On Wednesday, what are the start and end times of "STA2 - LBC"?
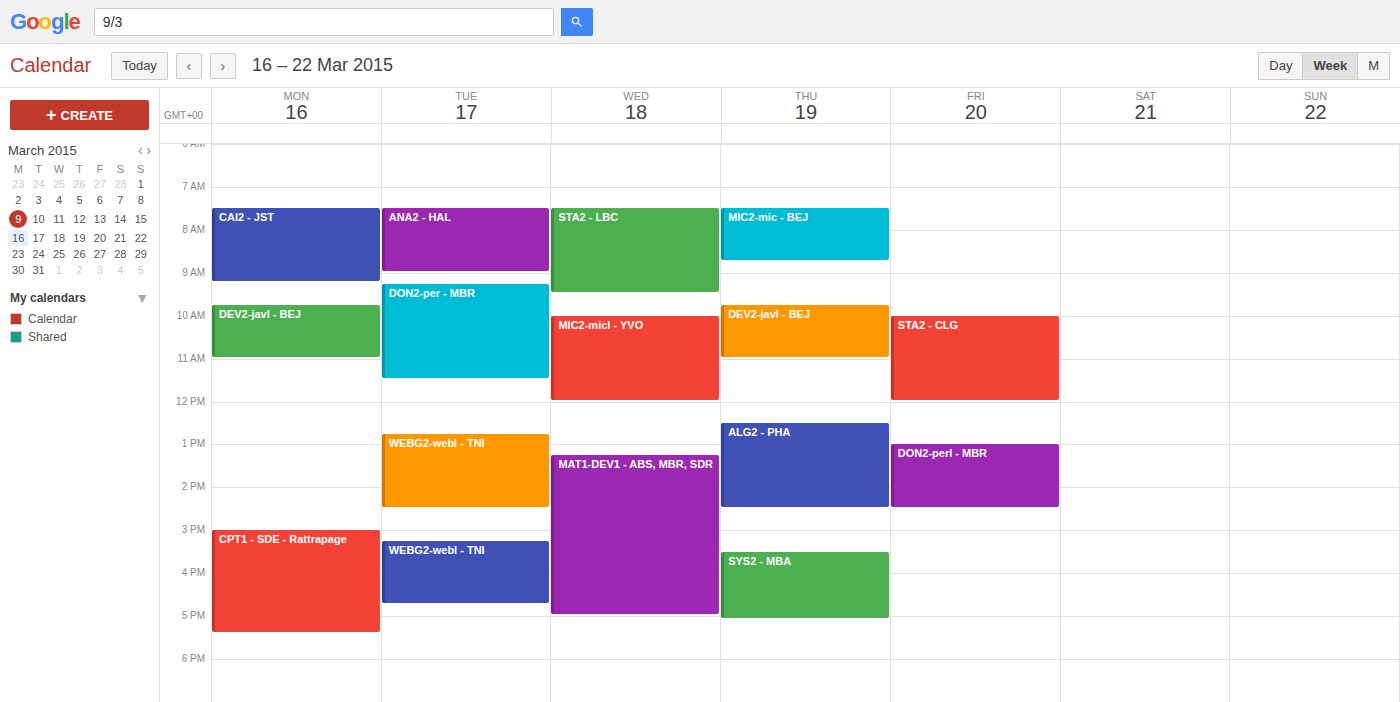
7:30 AM to 9:30 AM